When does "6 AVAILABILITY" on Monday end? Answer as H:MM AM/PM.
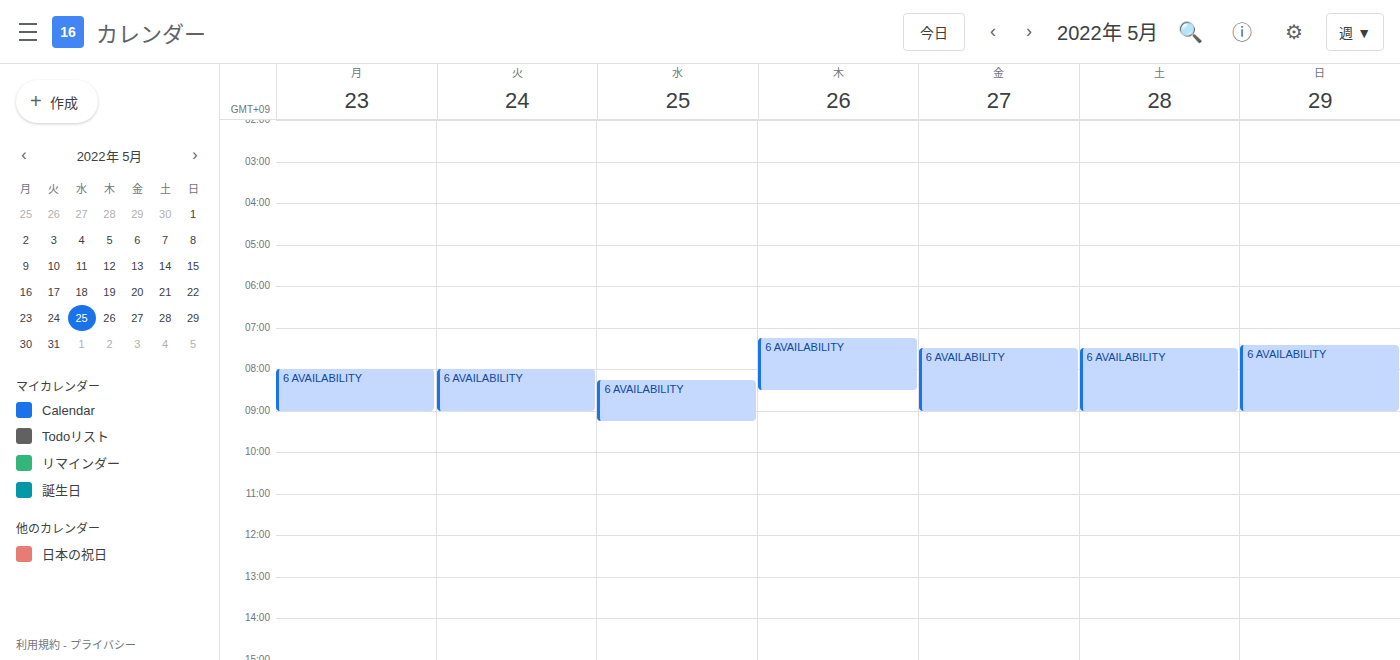
9:00 AM